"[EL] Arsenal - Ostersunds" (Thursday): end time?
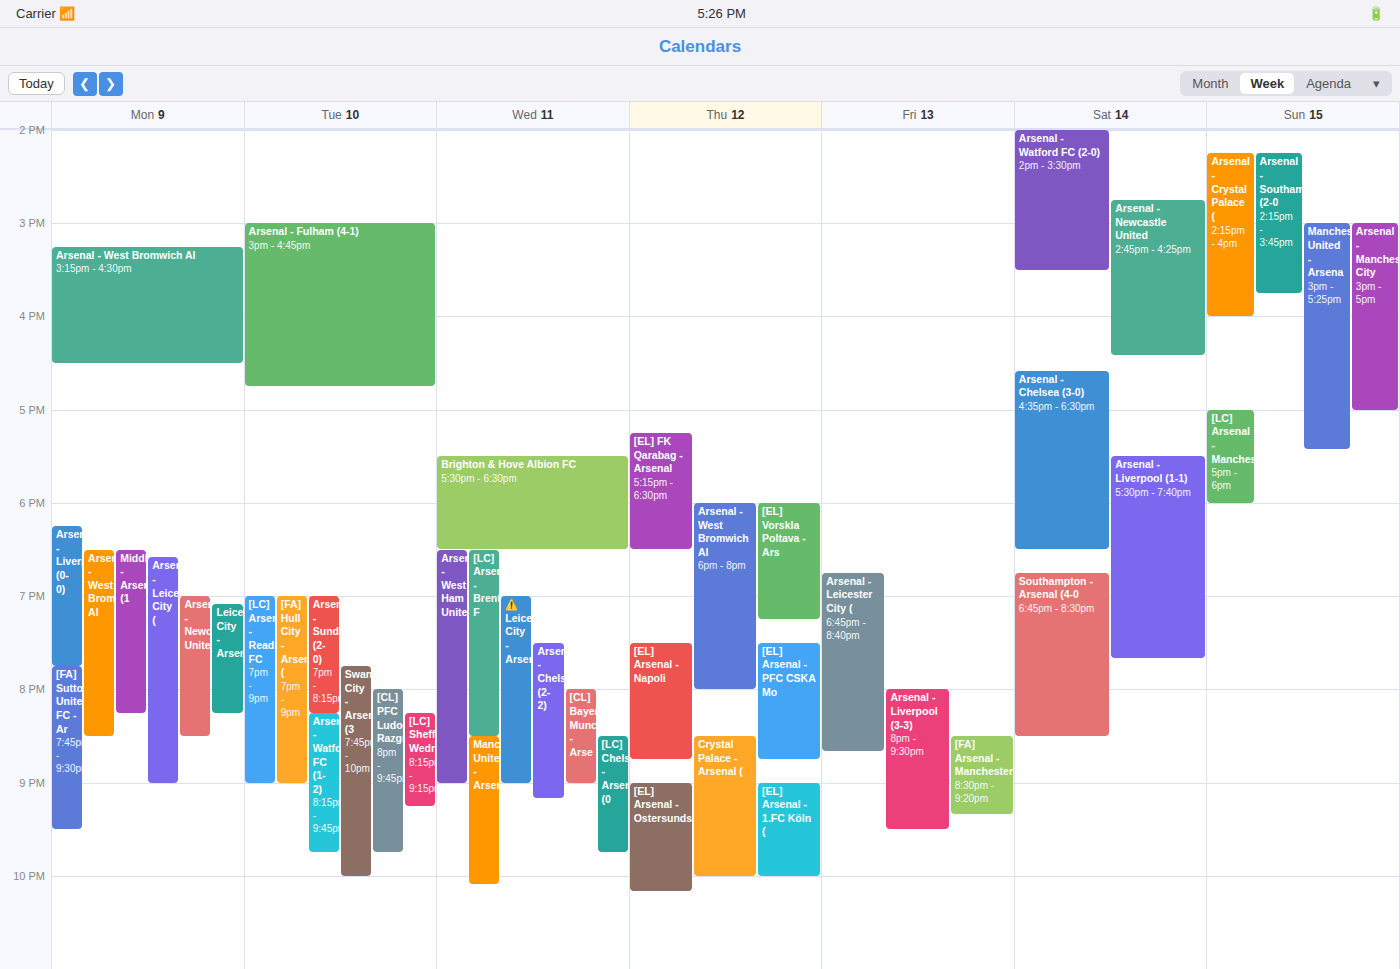
10:10 PM